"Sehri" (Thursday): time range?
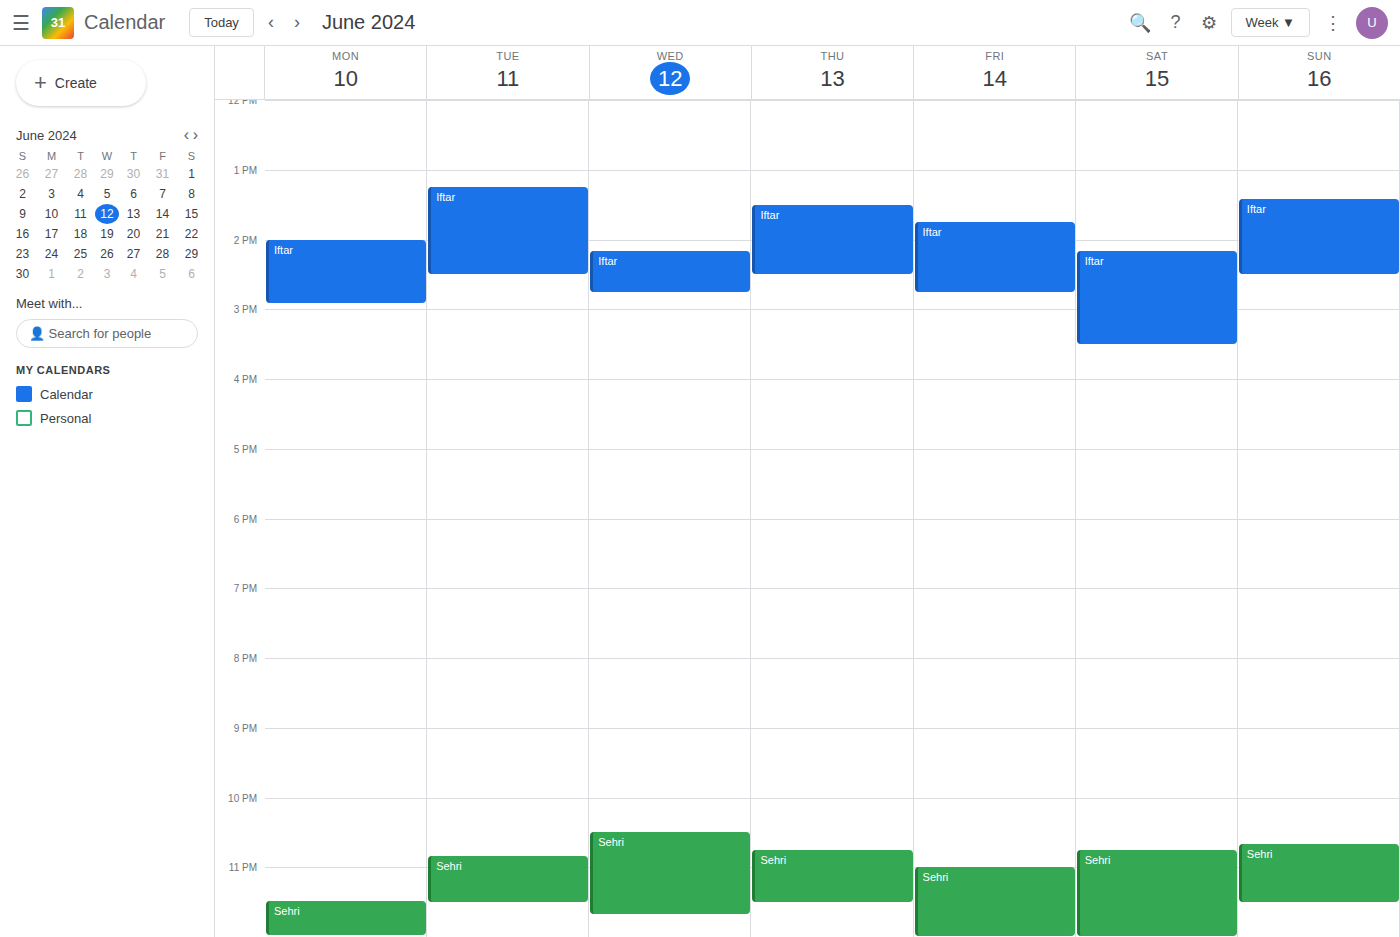
10:45 PM to 11:30 PM